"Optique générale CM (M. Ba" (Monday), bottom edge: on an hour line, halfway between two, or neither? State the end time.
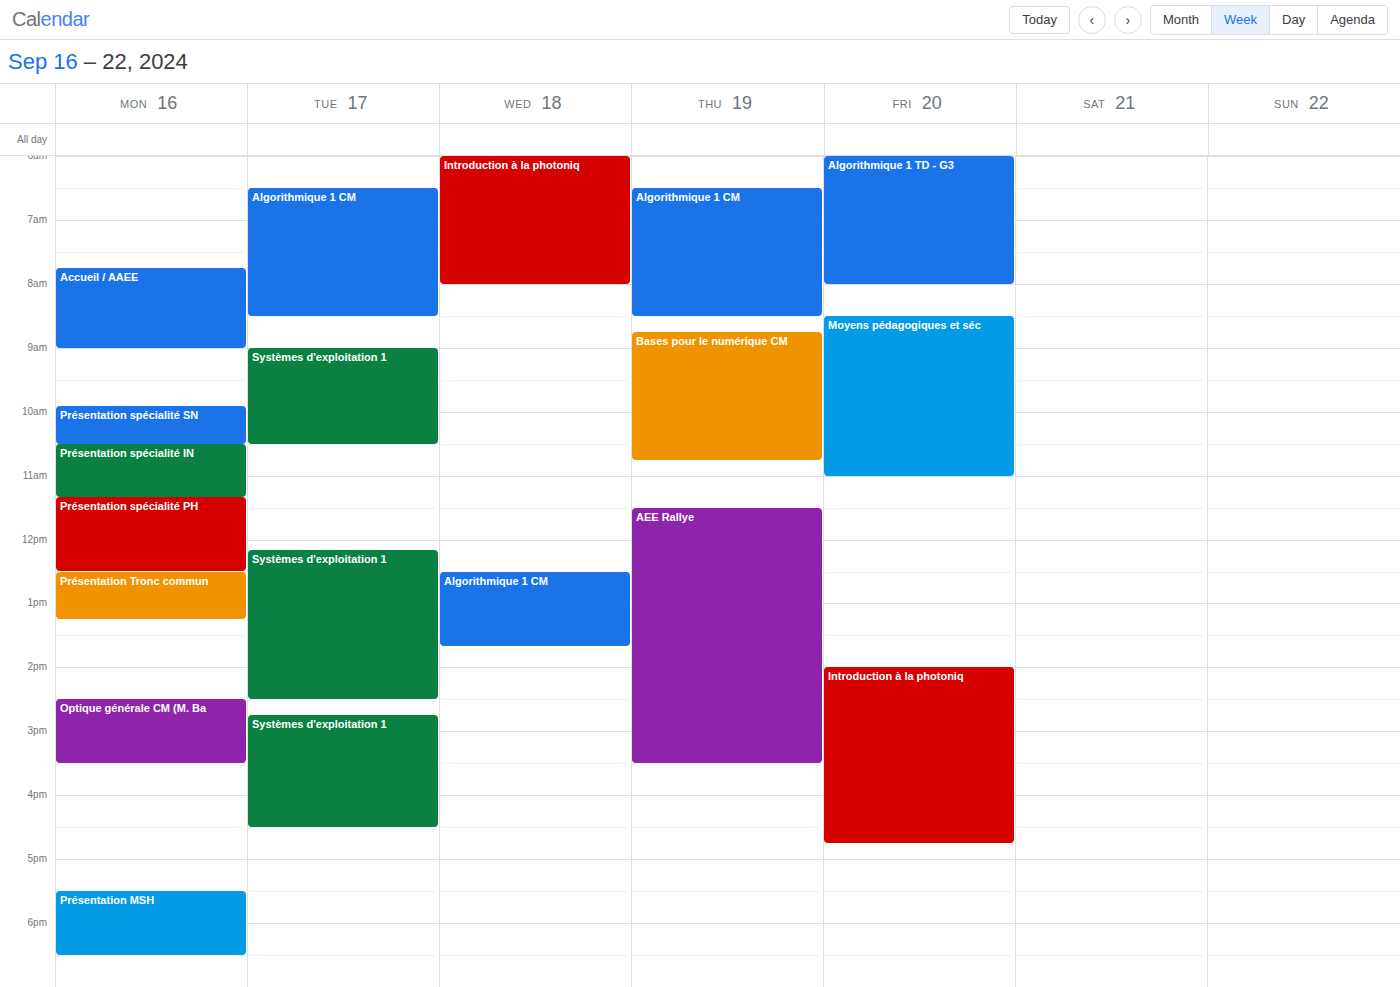
15:30 -- halfway between the 15:00 and 16:00 lines.